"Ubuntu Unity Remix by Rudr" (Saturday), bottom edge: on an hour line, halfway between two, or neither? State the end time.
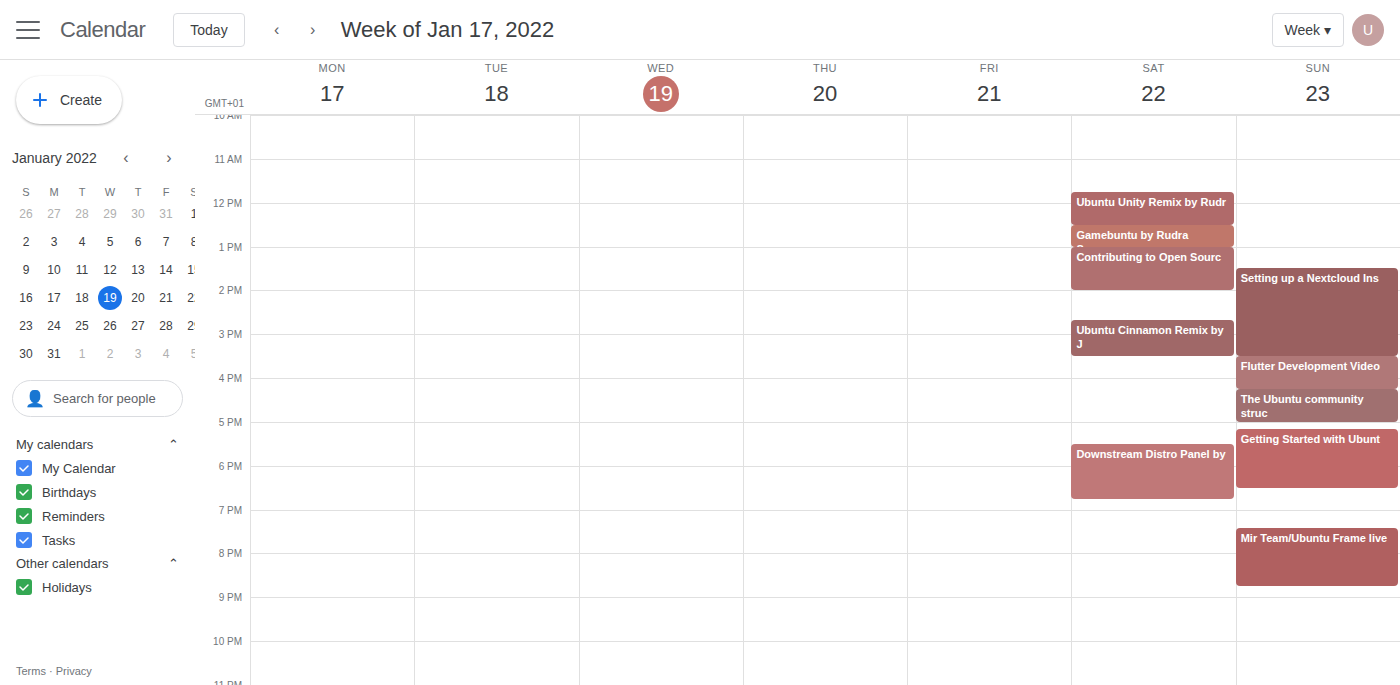
12:30 PM -- halfway between the 12 PM and 1 PM lines.